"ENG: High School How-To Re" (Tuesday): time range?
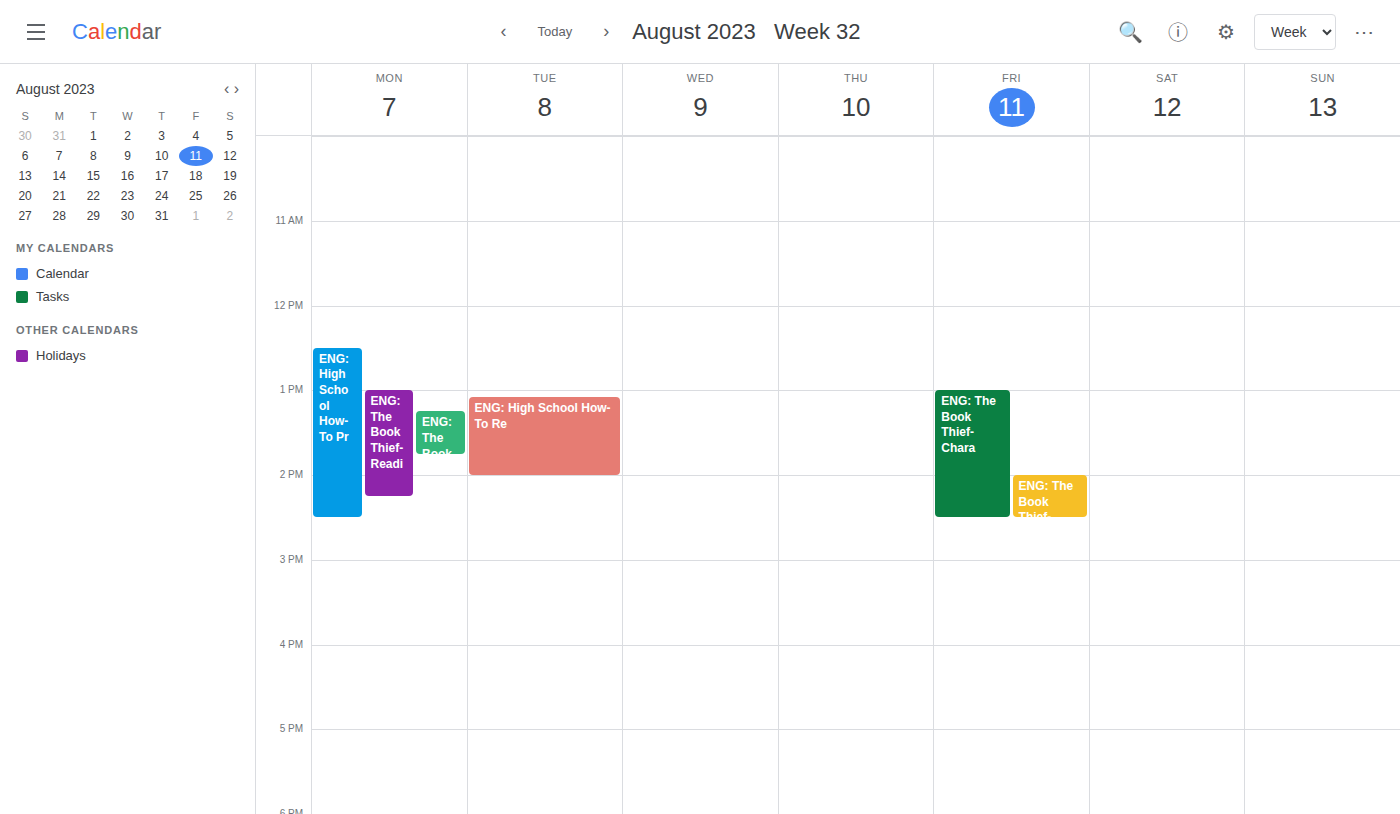
1:05 PM to 2:00 PM